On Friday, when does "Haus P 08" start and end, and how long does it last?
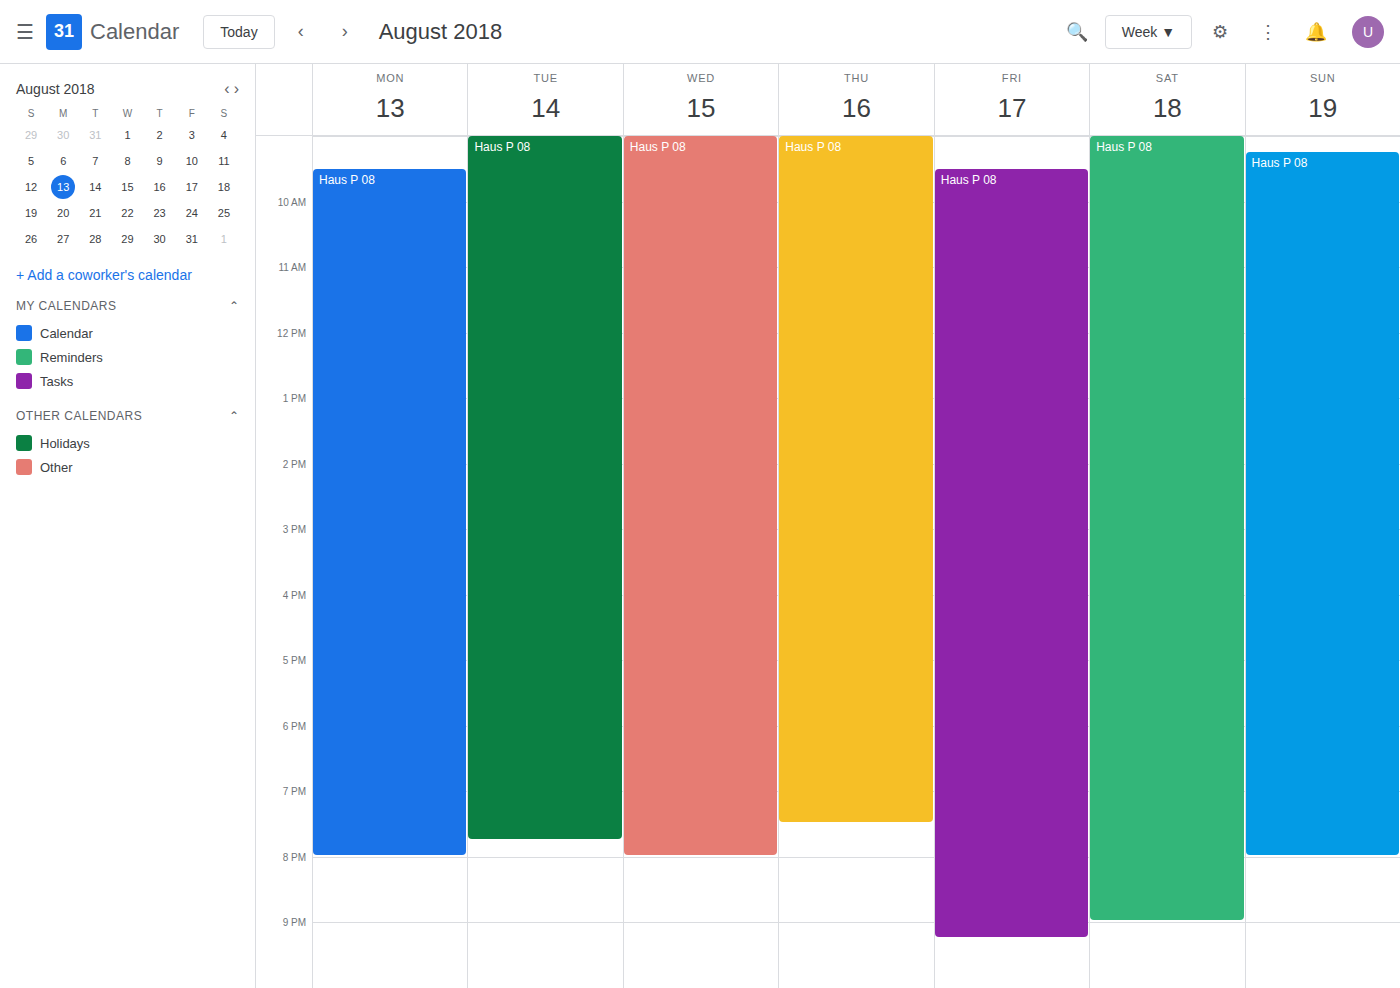
9:30 AM to 9:15 PM, 11 hours 45 minutes